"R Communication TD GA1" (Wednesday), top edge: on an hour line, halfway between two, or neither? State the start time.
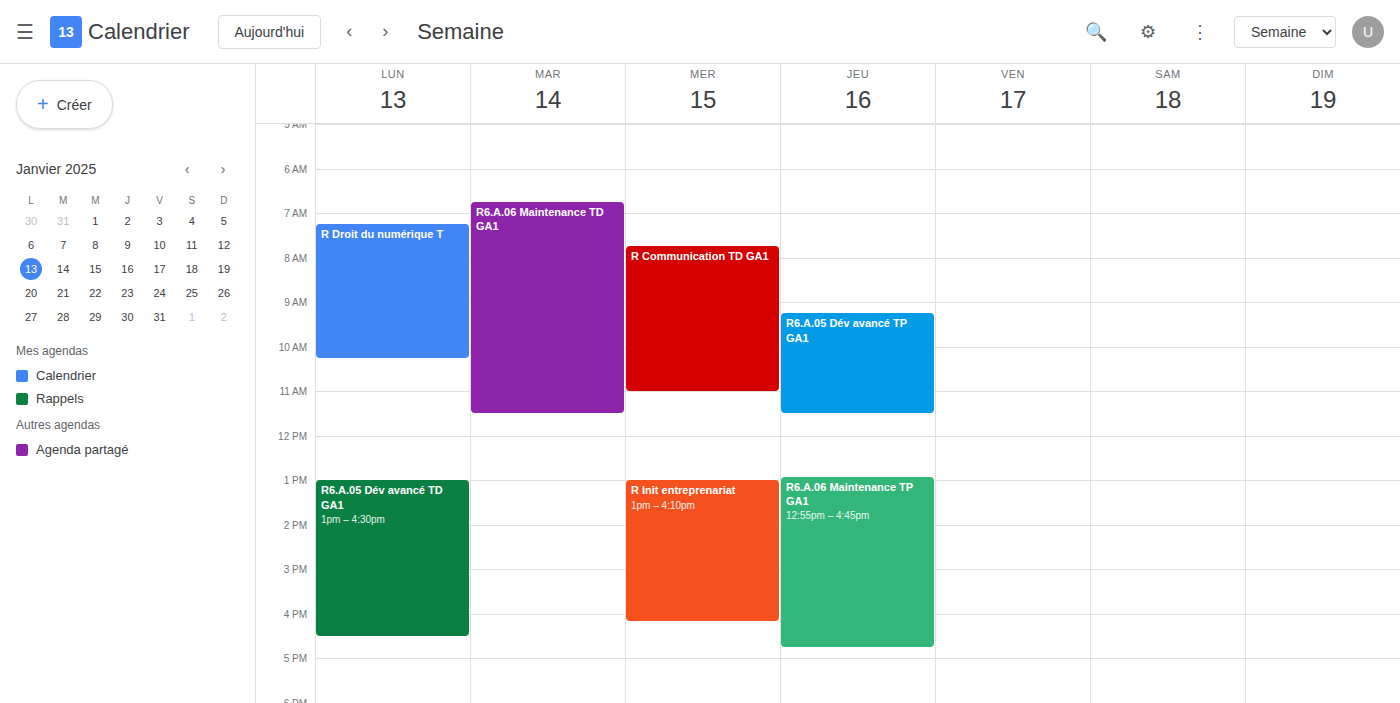
7:45 AM -- neither: three quarters of the way from the 7 AM line to the 8 AM line.